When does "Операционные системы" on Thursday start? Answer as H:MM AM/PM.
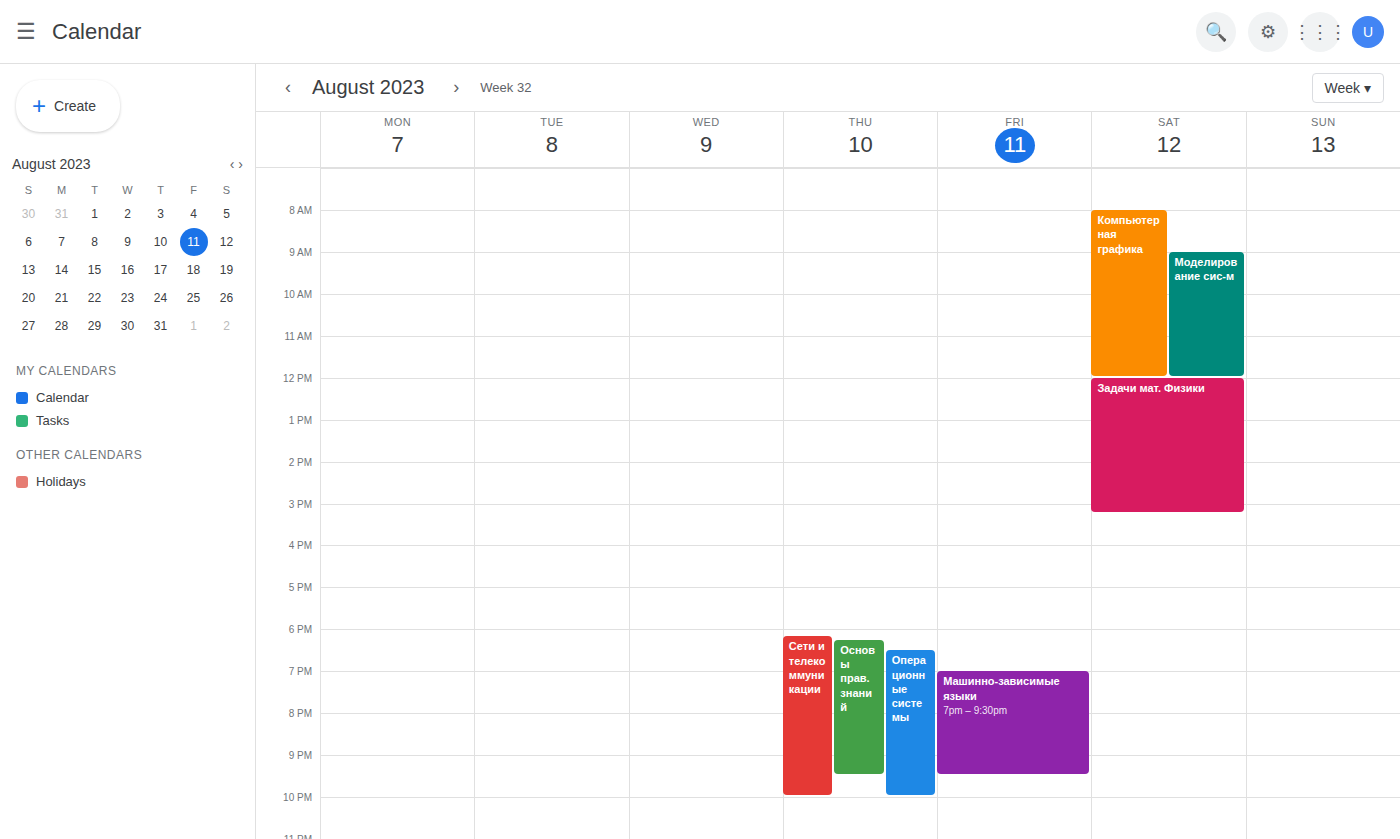
6:30 PM